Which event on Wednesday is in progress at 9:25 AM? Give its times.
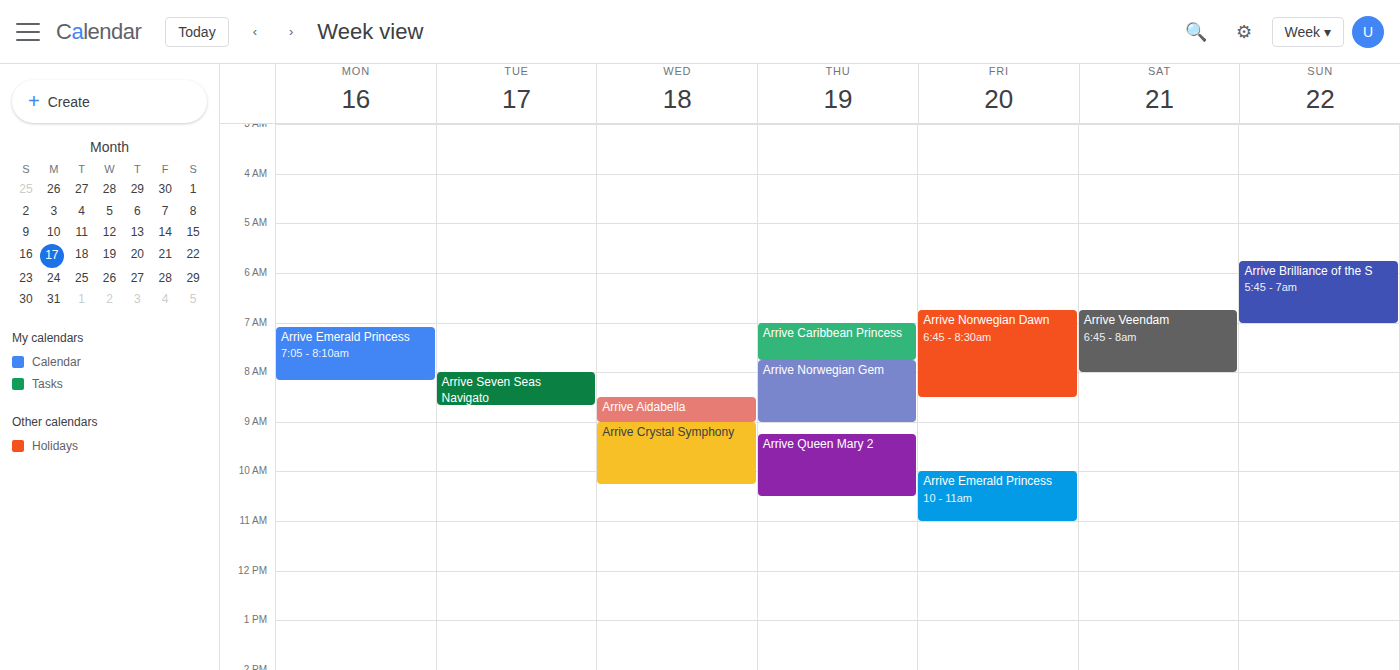
"Arrive Crystal Symphony", 9:00 AM to 10:15 AM